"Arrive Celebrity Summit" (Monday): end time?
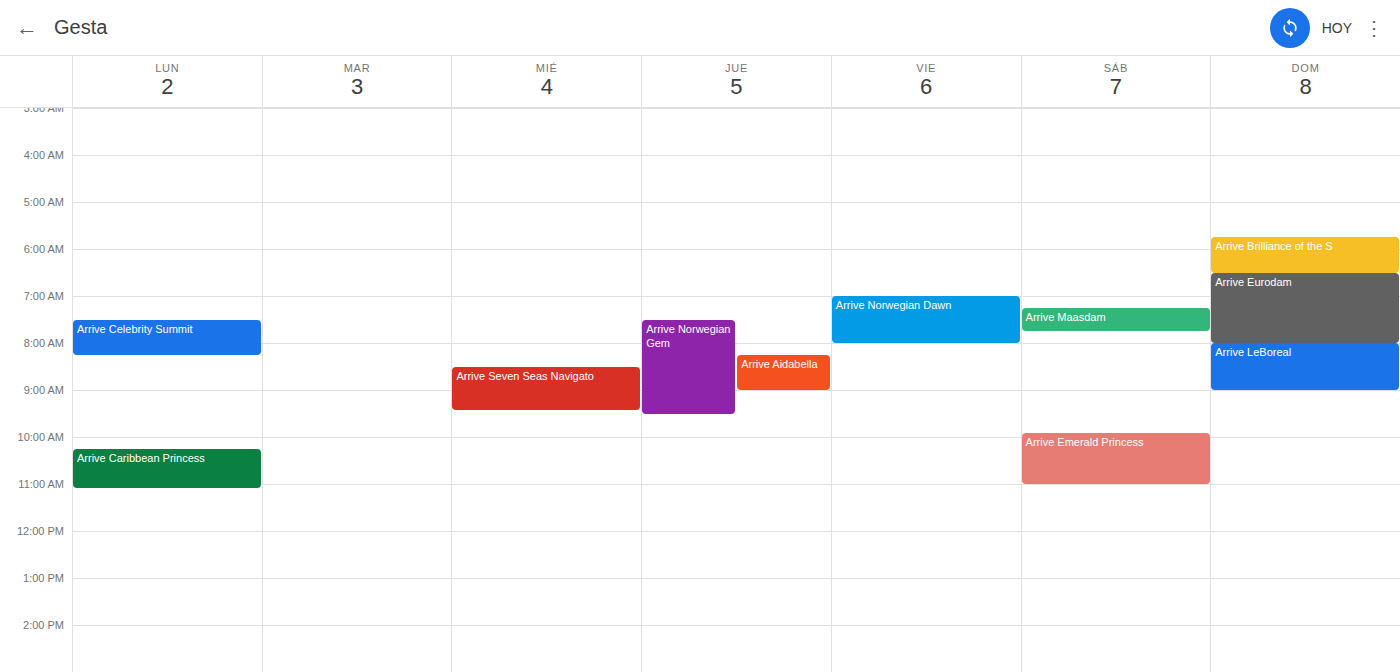
8:15 AM